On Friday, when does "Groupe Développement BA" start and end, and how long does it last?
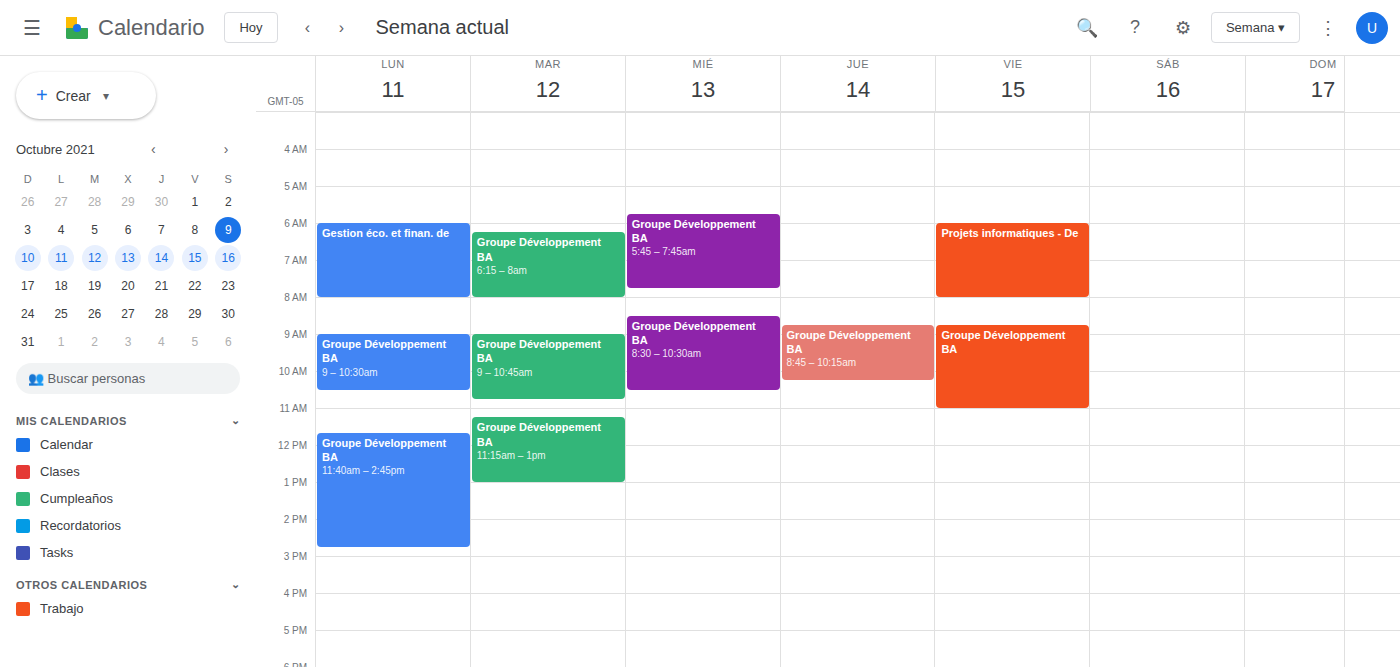
8:45 AM to 11:00 AM, 2 hours 15 minutes